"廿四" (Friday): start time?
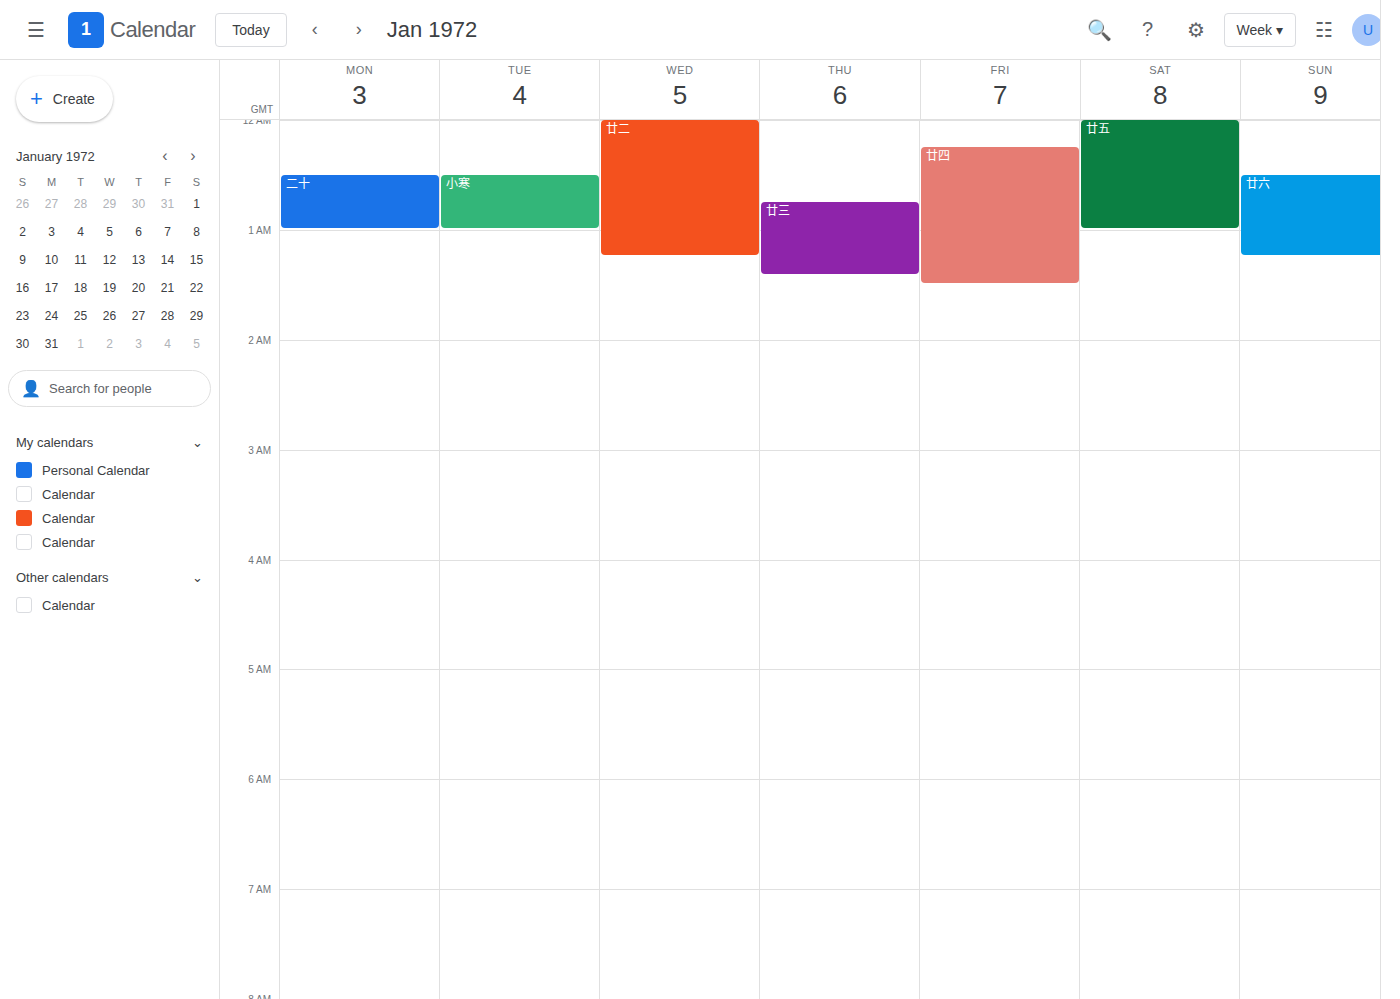
12:15 AM